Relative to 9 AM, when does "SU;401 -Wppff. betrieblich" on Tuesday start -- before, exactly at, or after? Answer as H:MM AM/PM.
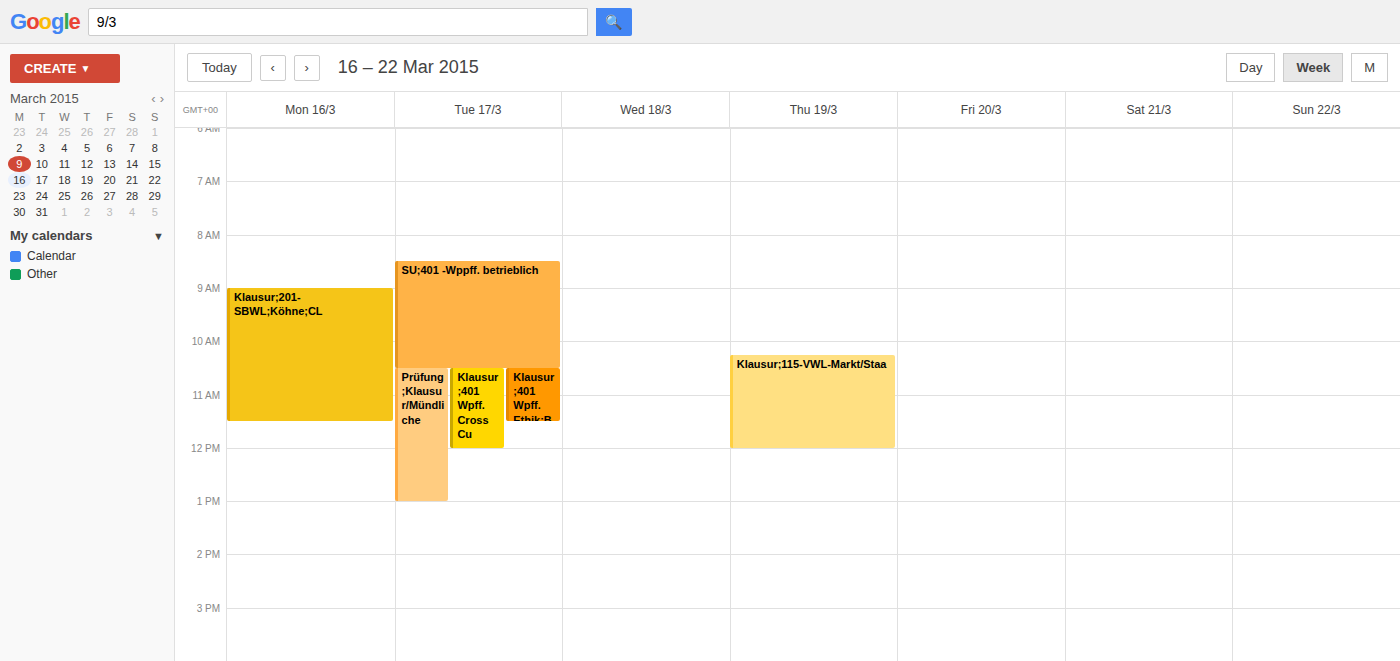
8:30 AM -- before 9 AM, 30 minutes above the 9 AM line.